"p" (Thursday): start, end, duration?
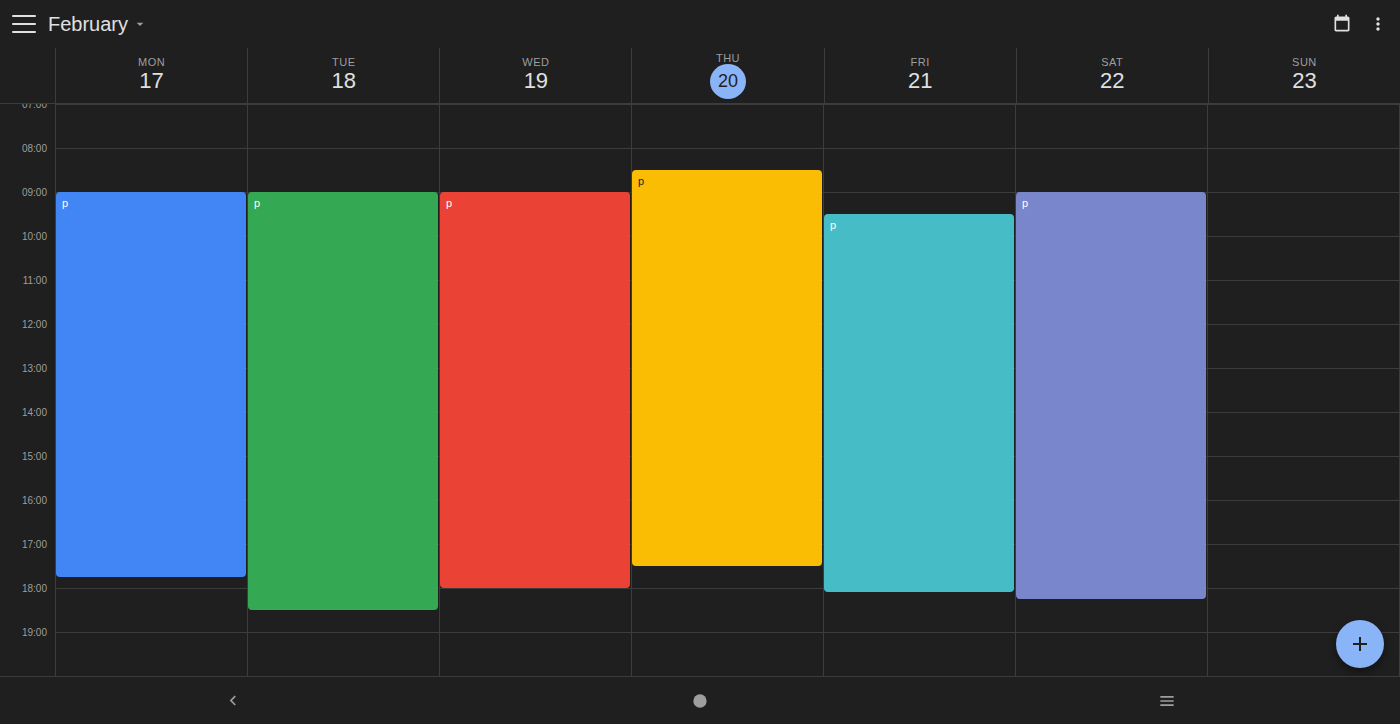
8:30 AM to 5:30 PM, 9 hours